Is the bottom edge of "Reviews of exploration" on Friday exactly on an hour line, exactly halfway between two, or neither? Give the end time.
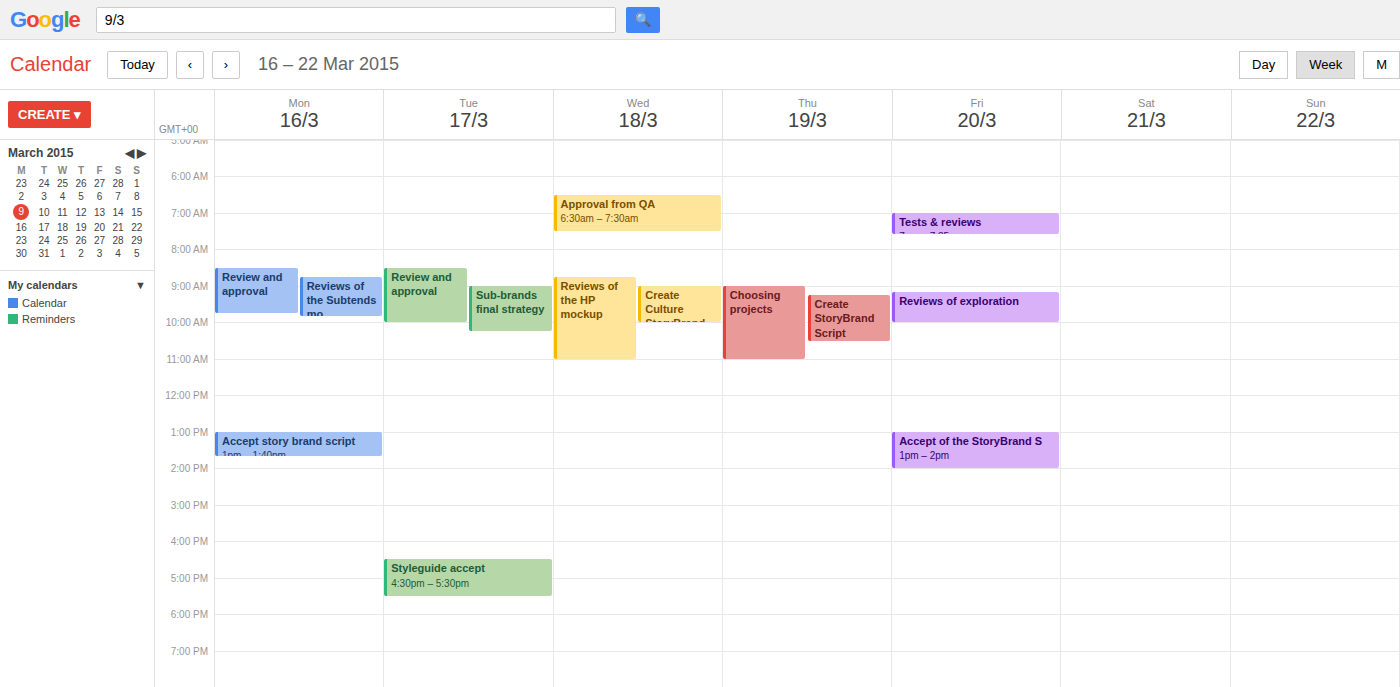
10:00 AM -- exactly on the 10 AM line.